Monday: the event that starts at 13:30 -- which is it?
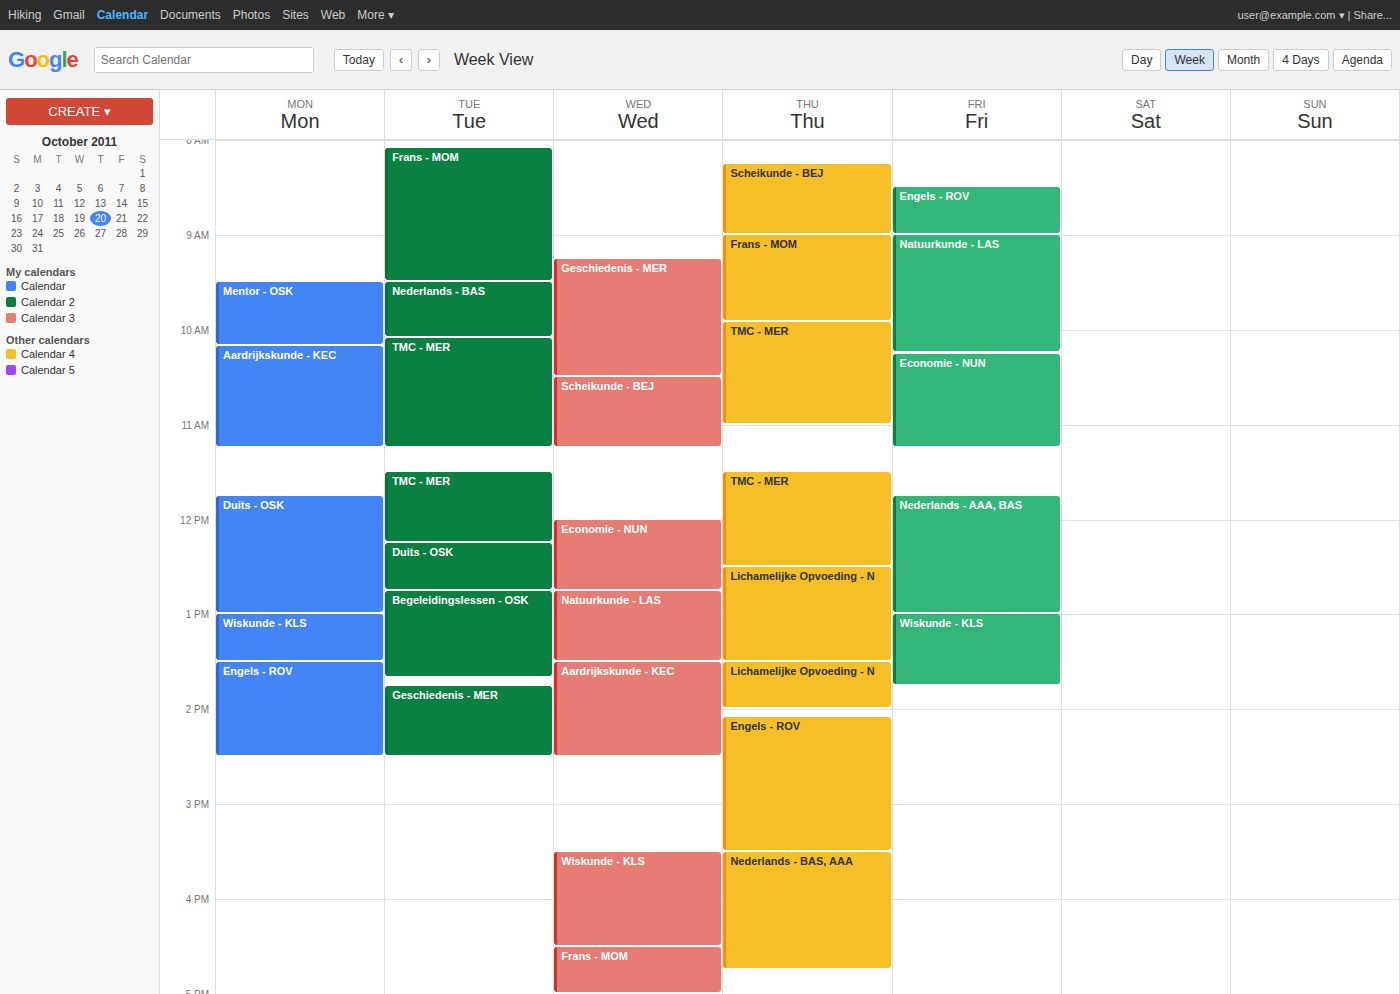
"Engels - ROV"